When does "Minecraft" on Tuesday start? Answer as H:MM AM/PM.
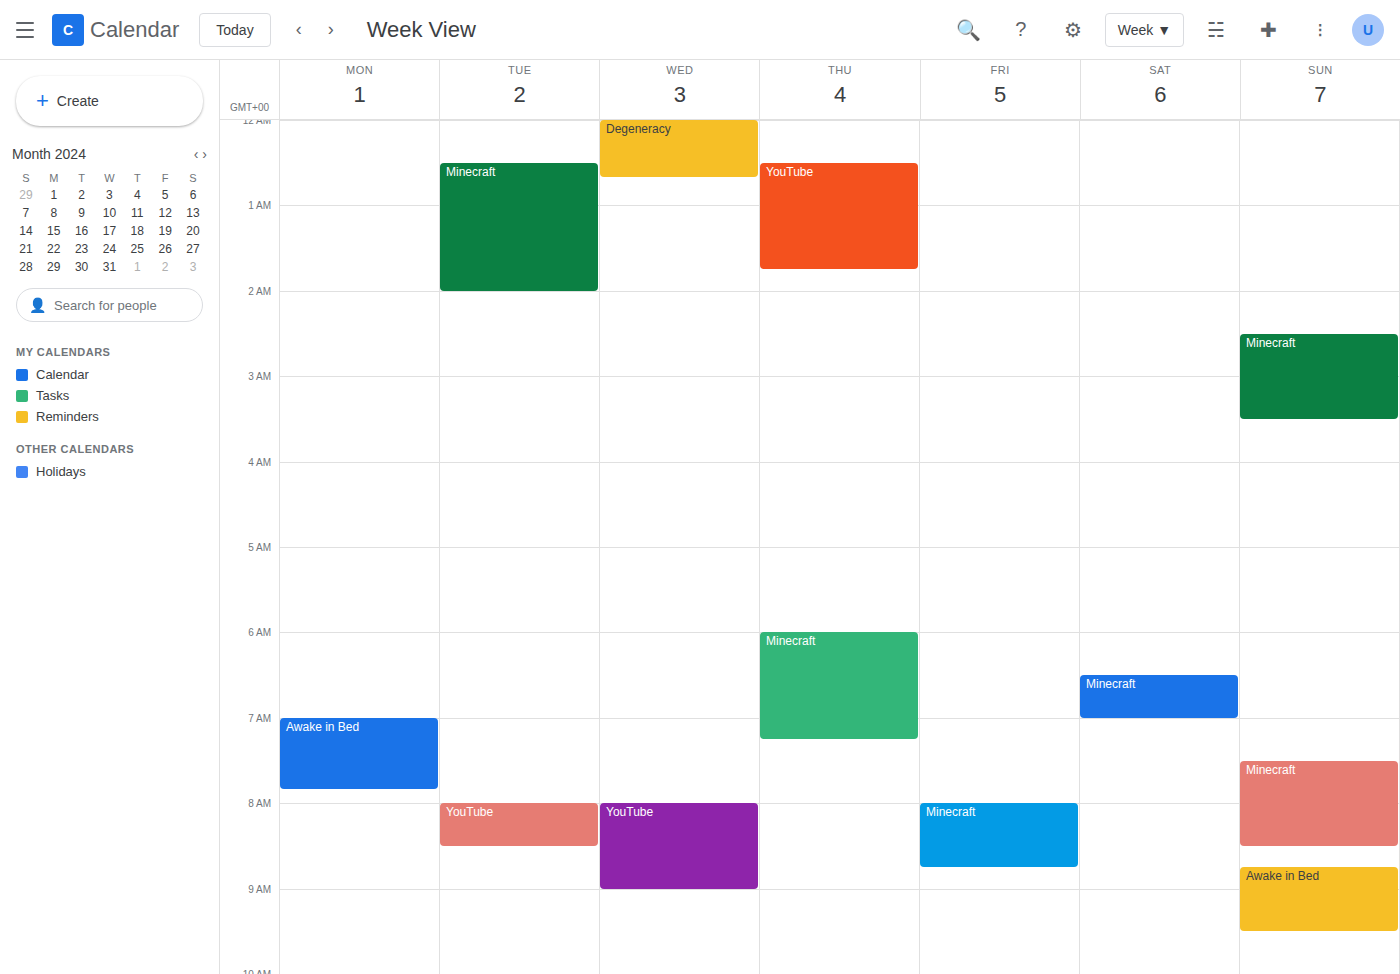
12:30 AM